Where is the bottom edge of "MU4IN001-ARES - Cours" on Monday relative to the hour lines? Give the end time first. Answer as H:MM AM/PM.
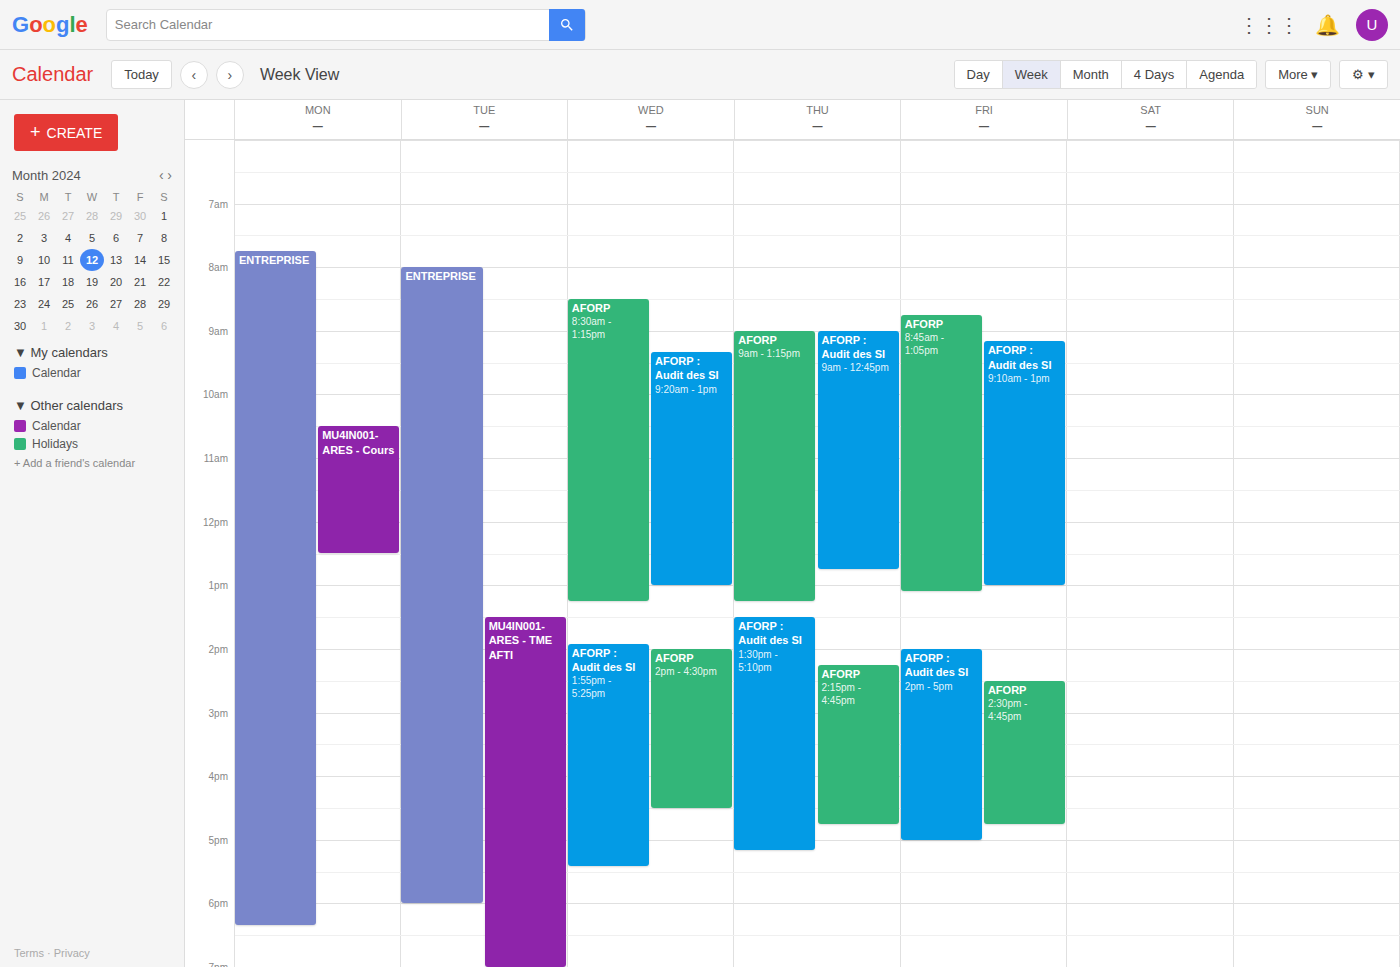
12:30 PM -- halfway between the 12 PM and 1 PM lines.